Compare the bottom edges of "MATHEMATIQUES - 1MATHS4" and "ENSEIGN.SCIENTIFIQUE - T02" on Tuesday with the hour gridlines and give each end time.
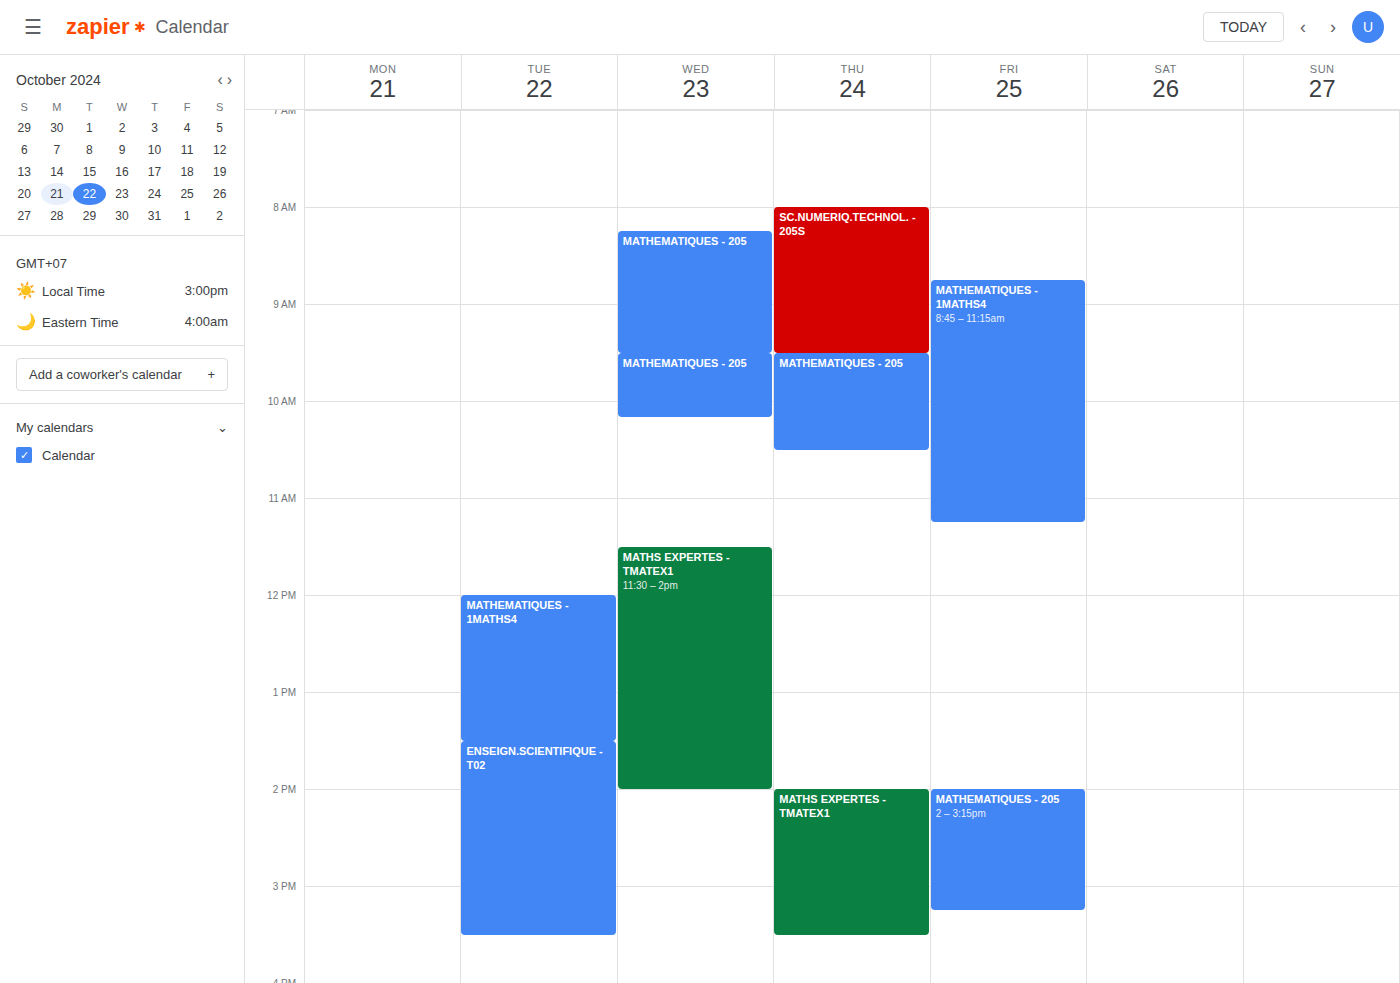
"MATHEMATIQUES - 1MATHS4": 1:30 PM, halfway between the 1 PM and 2 PM lines. "ENSEIGN.SCIENTIFIQUE - T02": 3:30 PM, halfway between the 3 PM and 4 PM lines.